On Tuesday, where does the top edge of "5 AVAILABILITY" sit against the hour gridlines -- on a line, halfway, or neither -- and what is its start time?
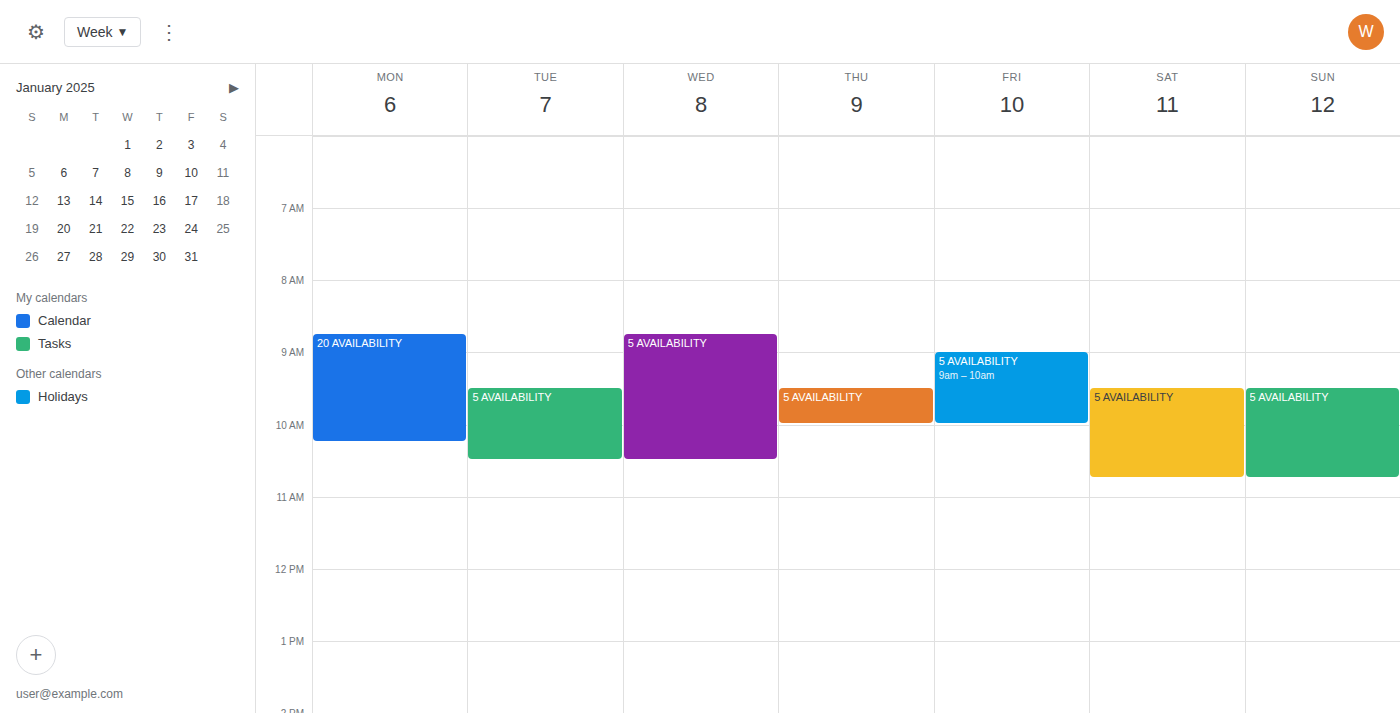
09:30 -- halfway between the 09:00 and 10:00 lines.